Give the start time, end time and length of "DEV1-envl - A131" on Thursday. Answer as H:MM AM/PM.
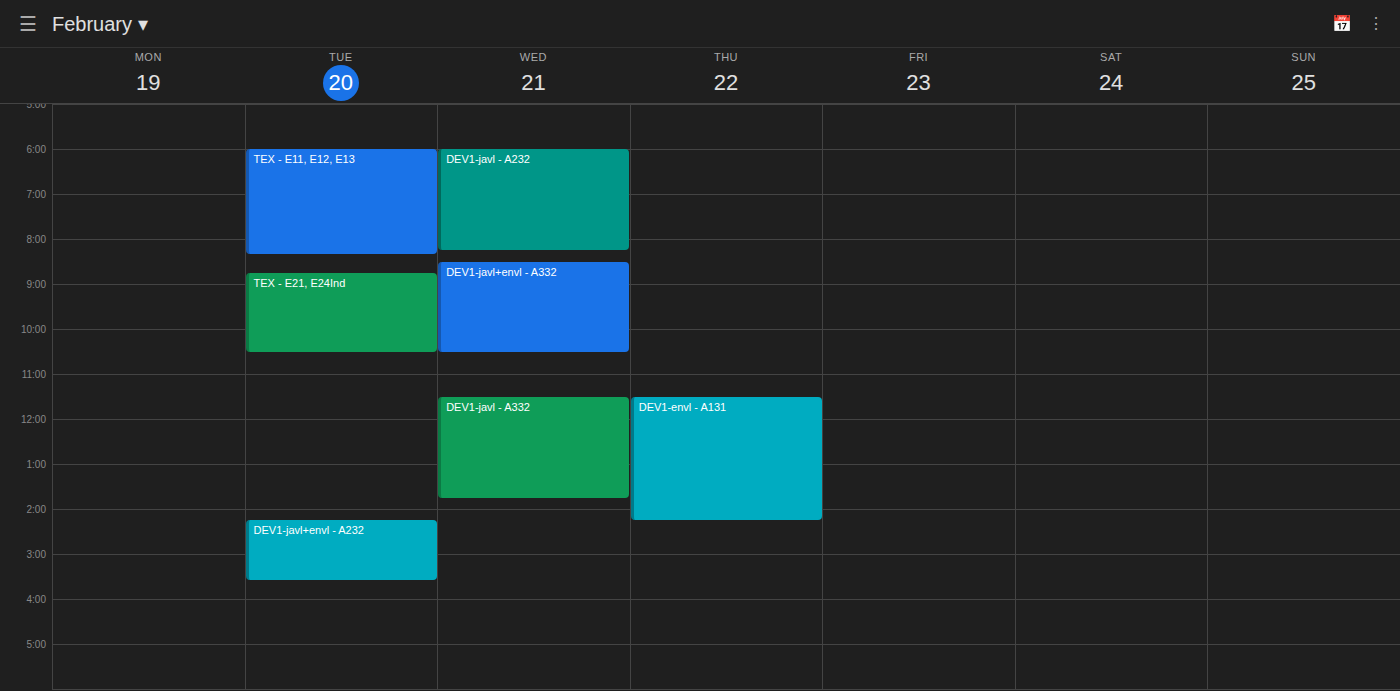
11:30 AM to 2:15 PM, 2 hours 45 minutes